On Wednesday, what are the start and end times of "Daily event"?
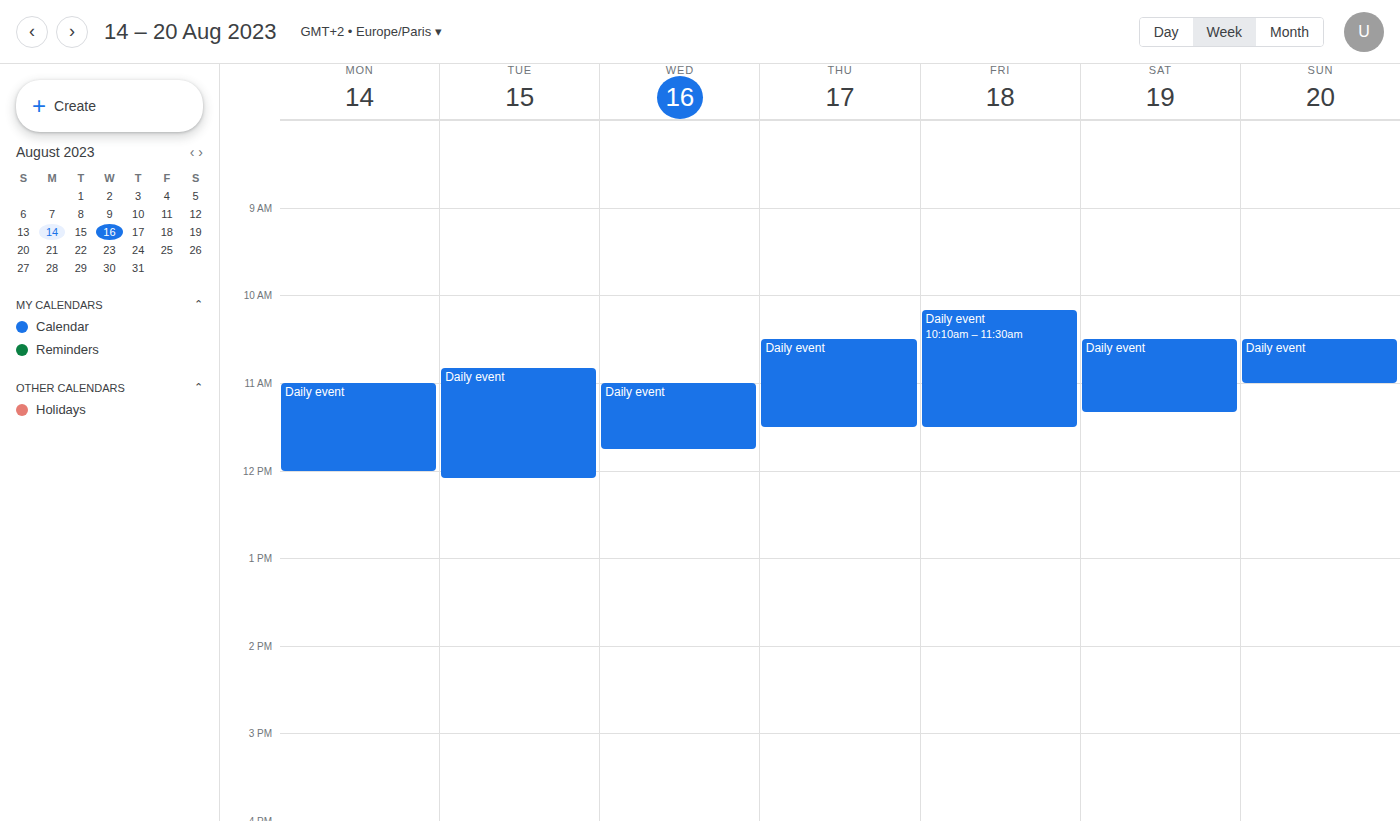
11:00 AM to 11:45 AM